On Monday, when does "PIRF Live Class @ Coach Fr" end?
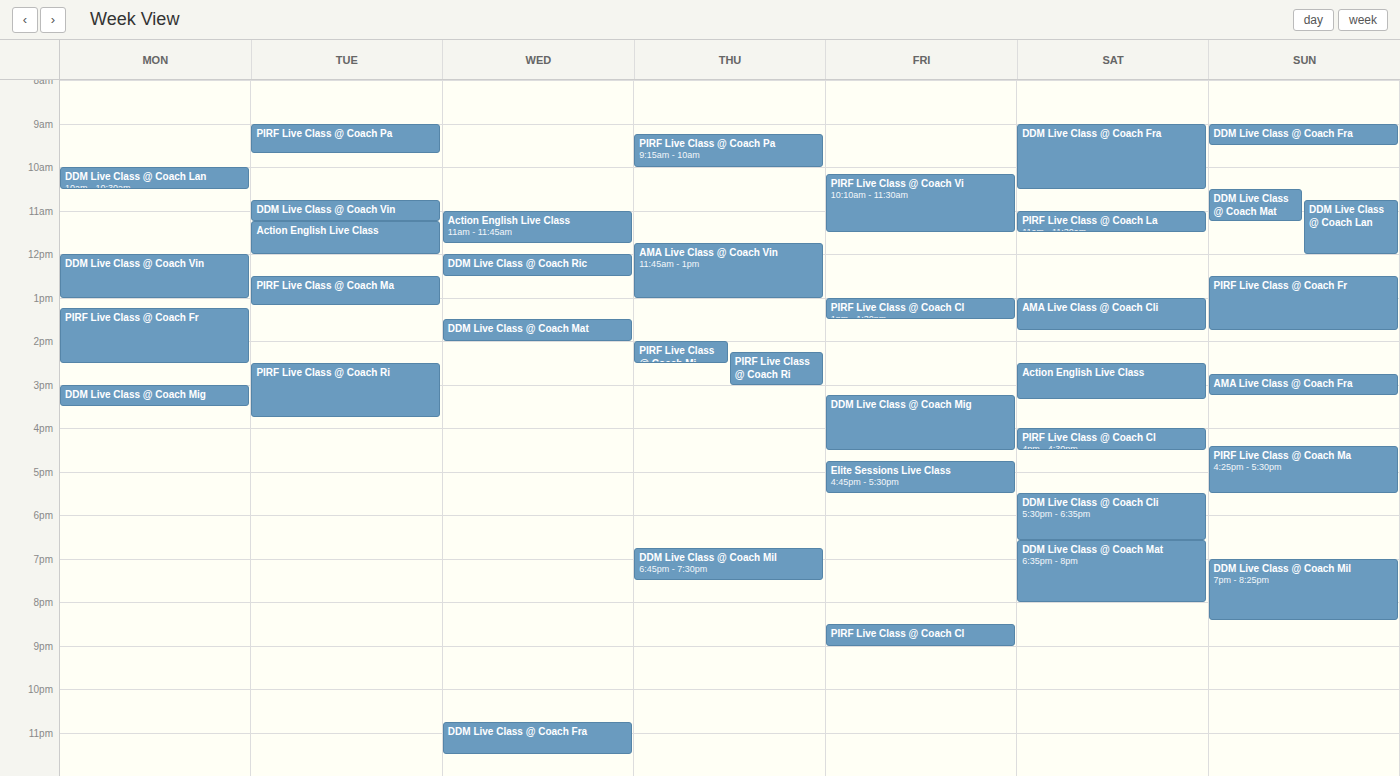
2:30 PM